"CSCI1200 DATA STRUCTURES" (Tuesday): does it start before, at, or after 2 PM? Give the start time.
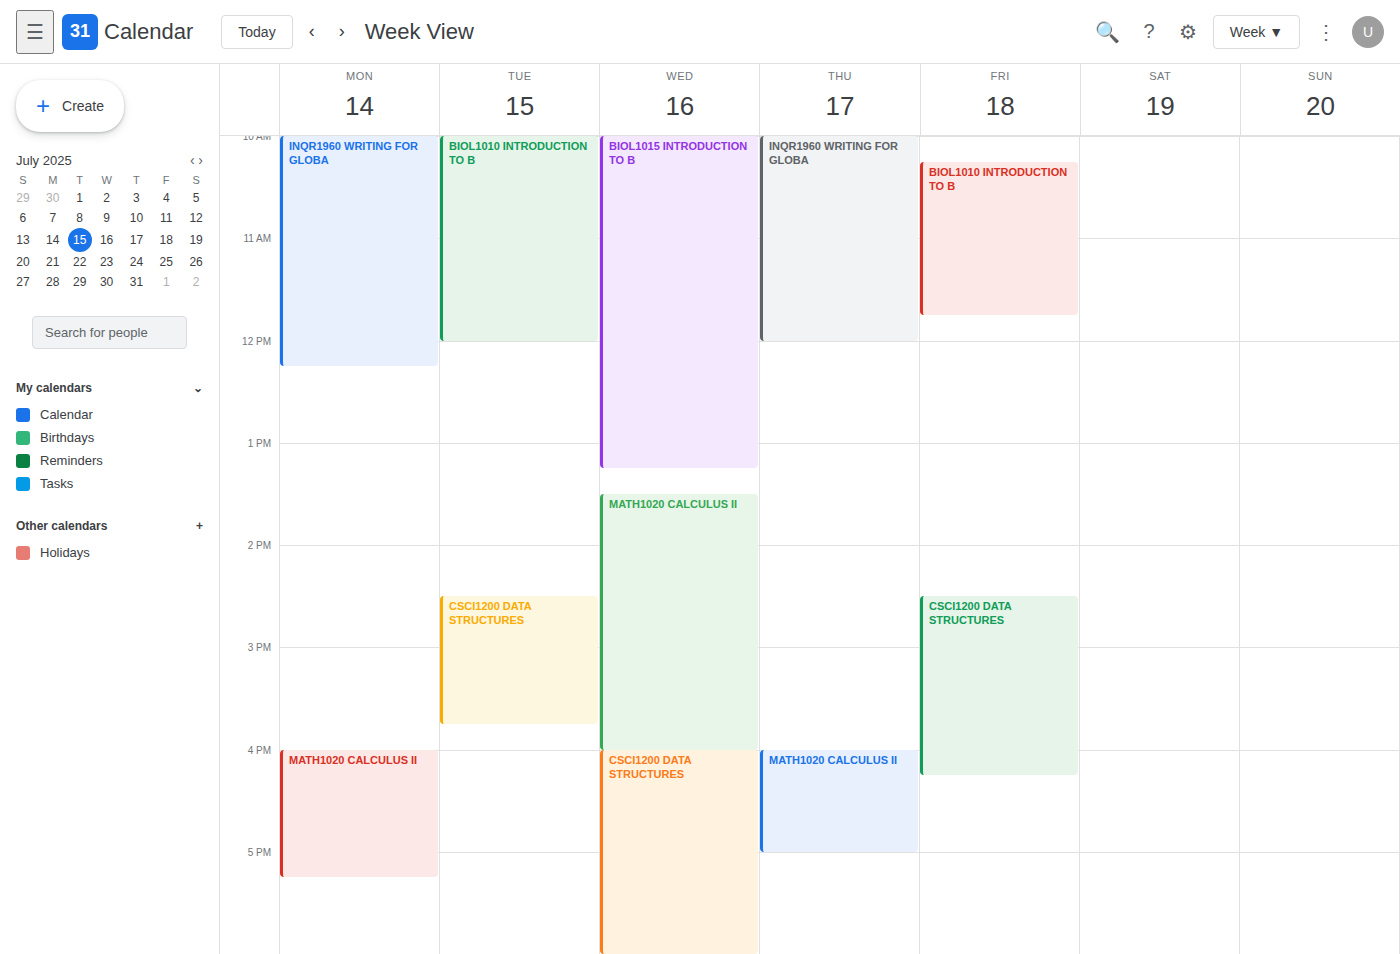
2:30 PM -- after 2 PM, 30 minutes below the 2 PM line.